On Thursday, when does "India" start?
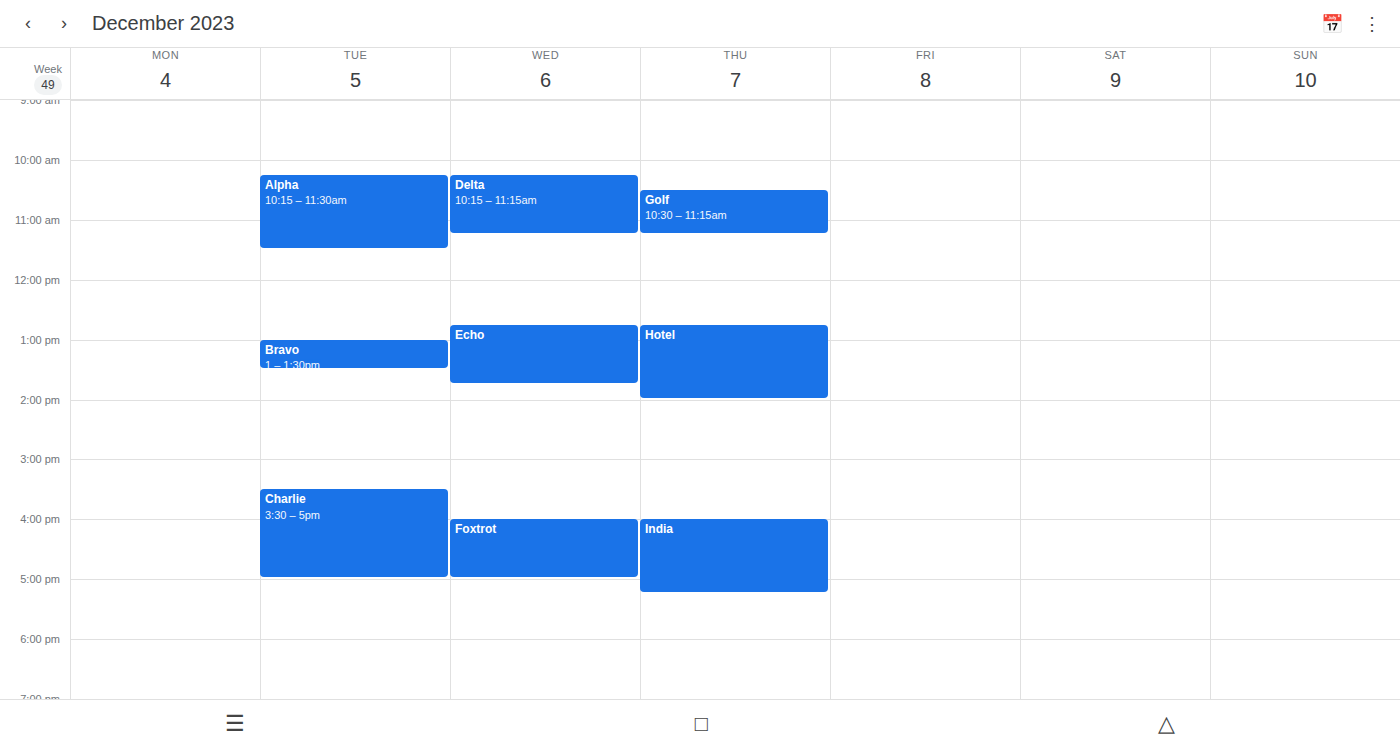
4:00 PM